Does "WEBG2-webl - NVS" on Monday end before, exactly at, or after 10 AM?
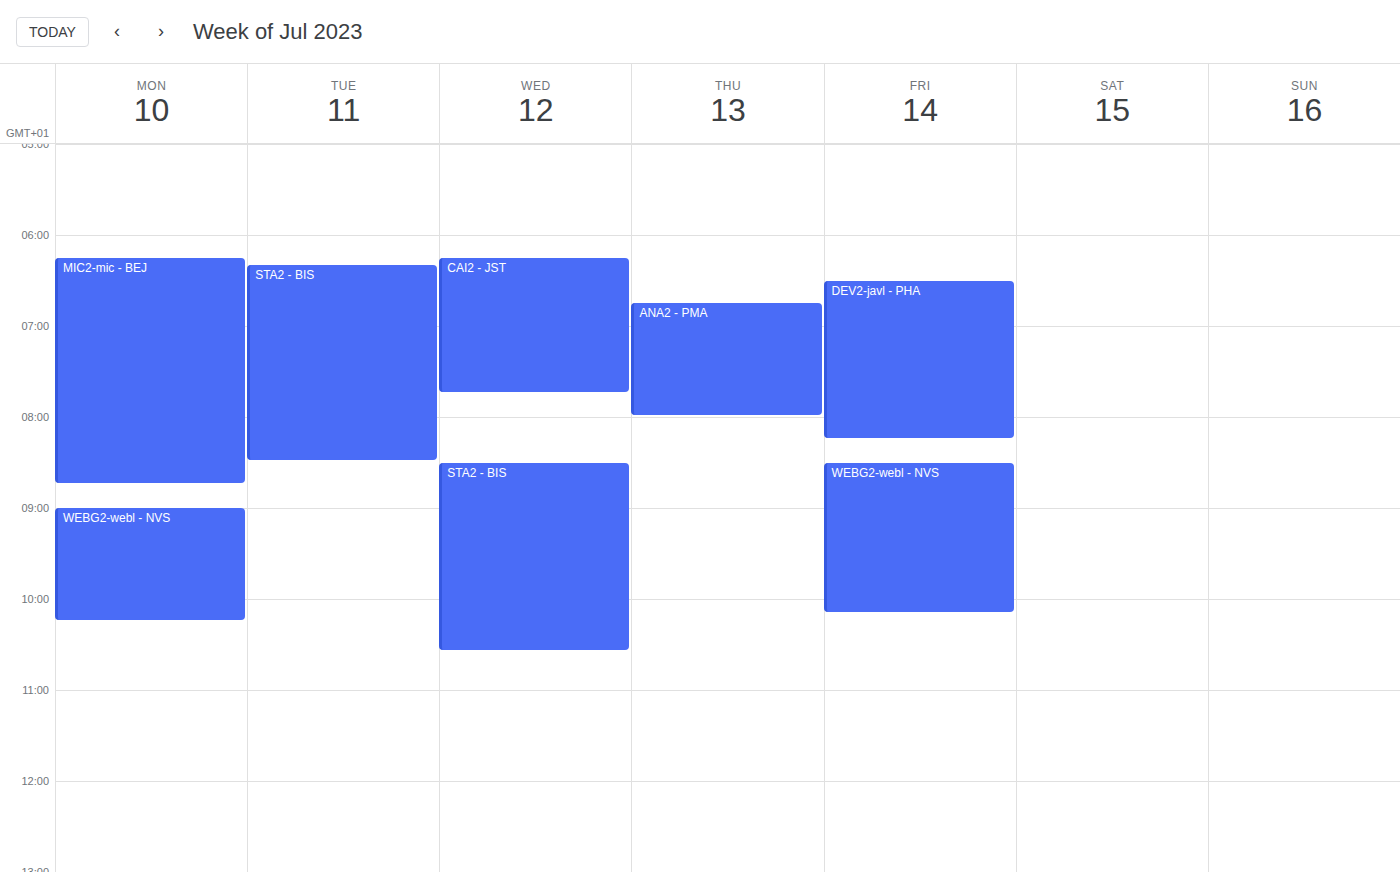
10:15 AM -- after 10 AM, 15 minutes below the 10 AM line.